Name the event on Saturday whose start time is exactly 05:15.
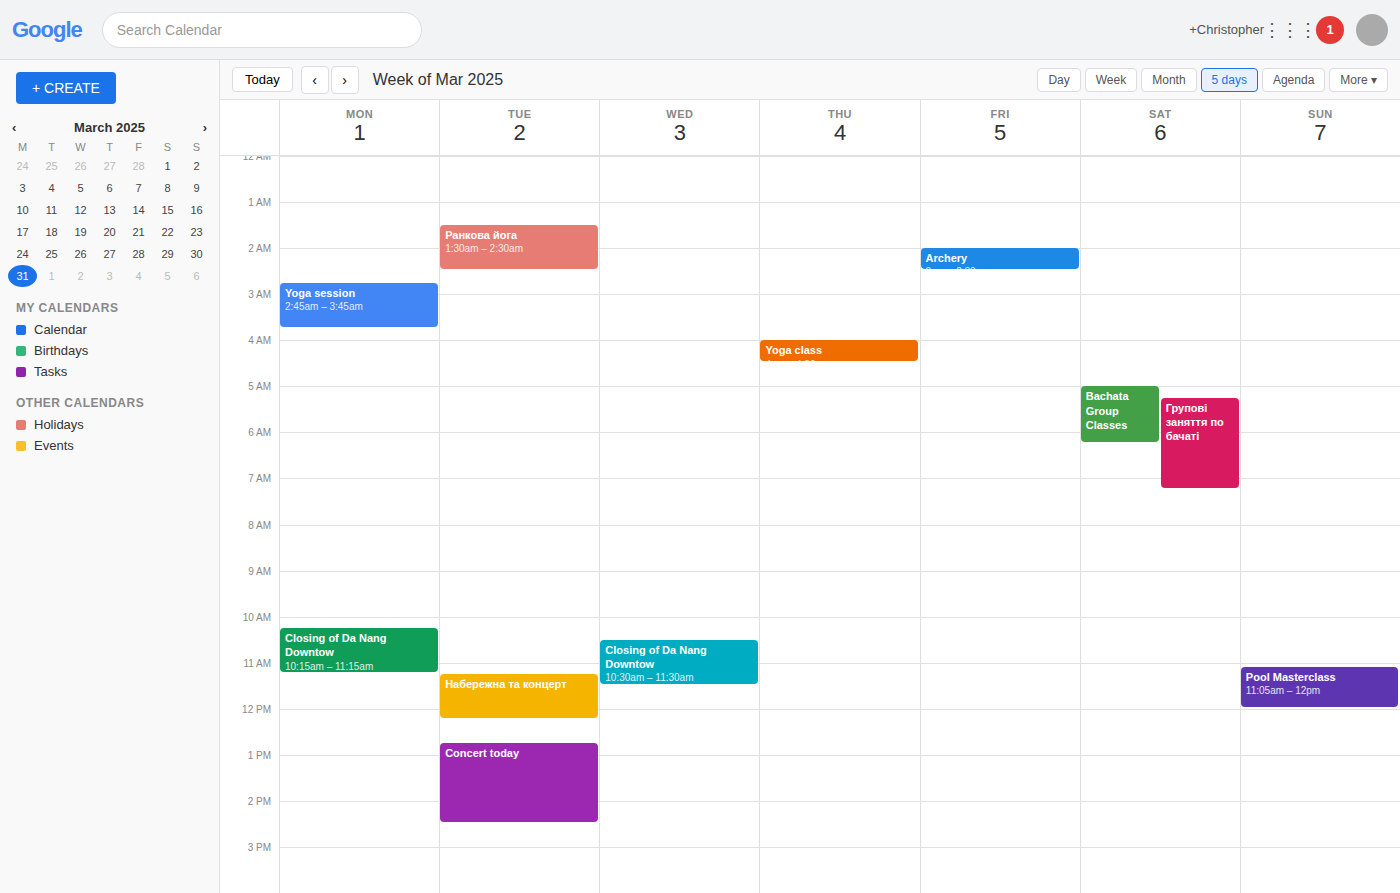
"Групові заняття по бачаті"